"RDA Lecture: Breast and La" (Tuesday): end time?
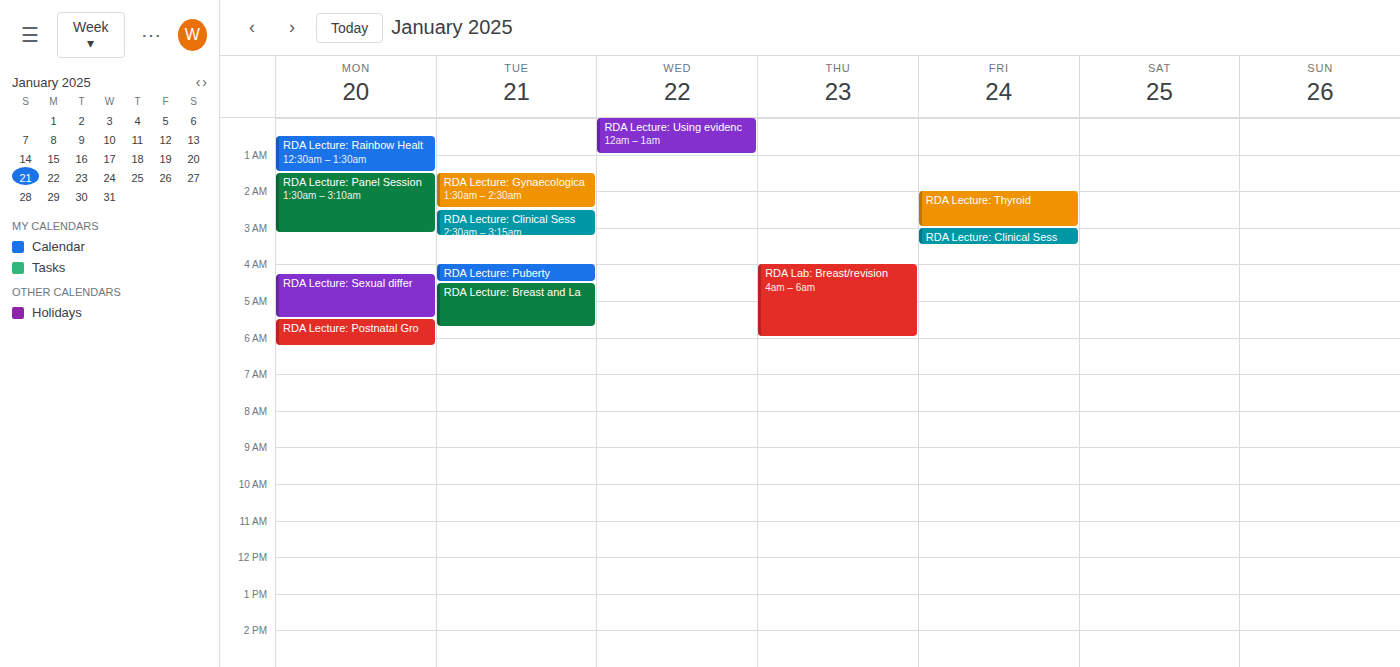
5:45 AM